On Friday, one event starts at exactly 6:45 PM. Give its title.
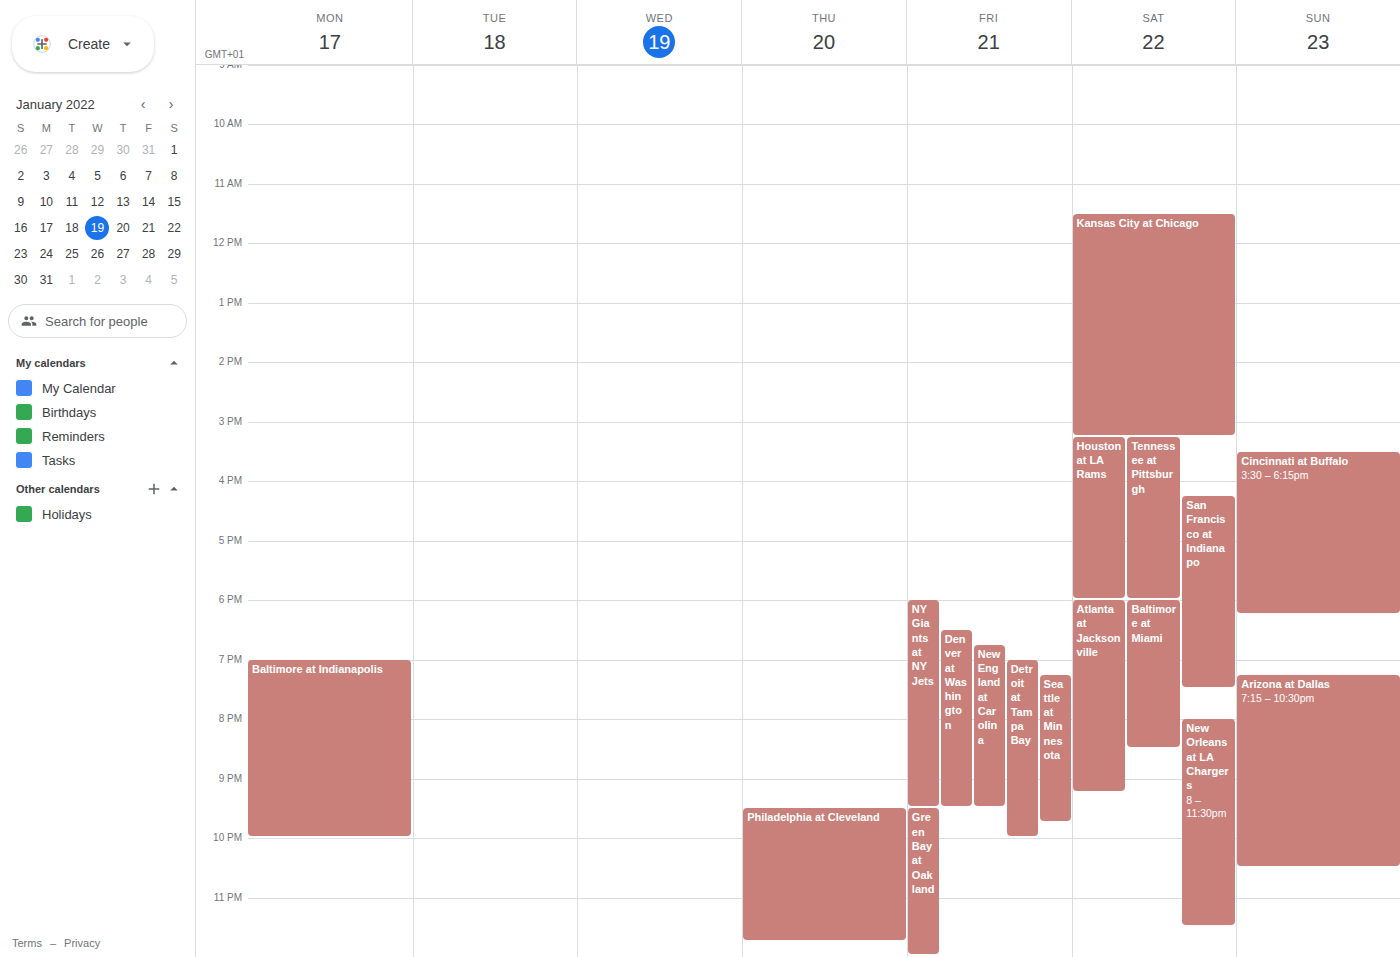
"New England at Carolina"